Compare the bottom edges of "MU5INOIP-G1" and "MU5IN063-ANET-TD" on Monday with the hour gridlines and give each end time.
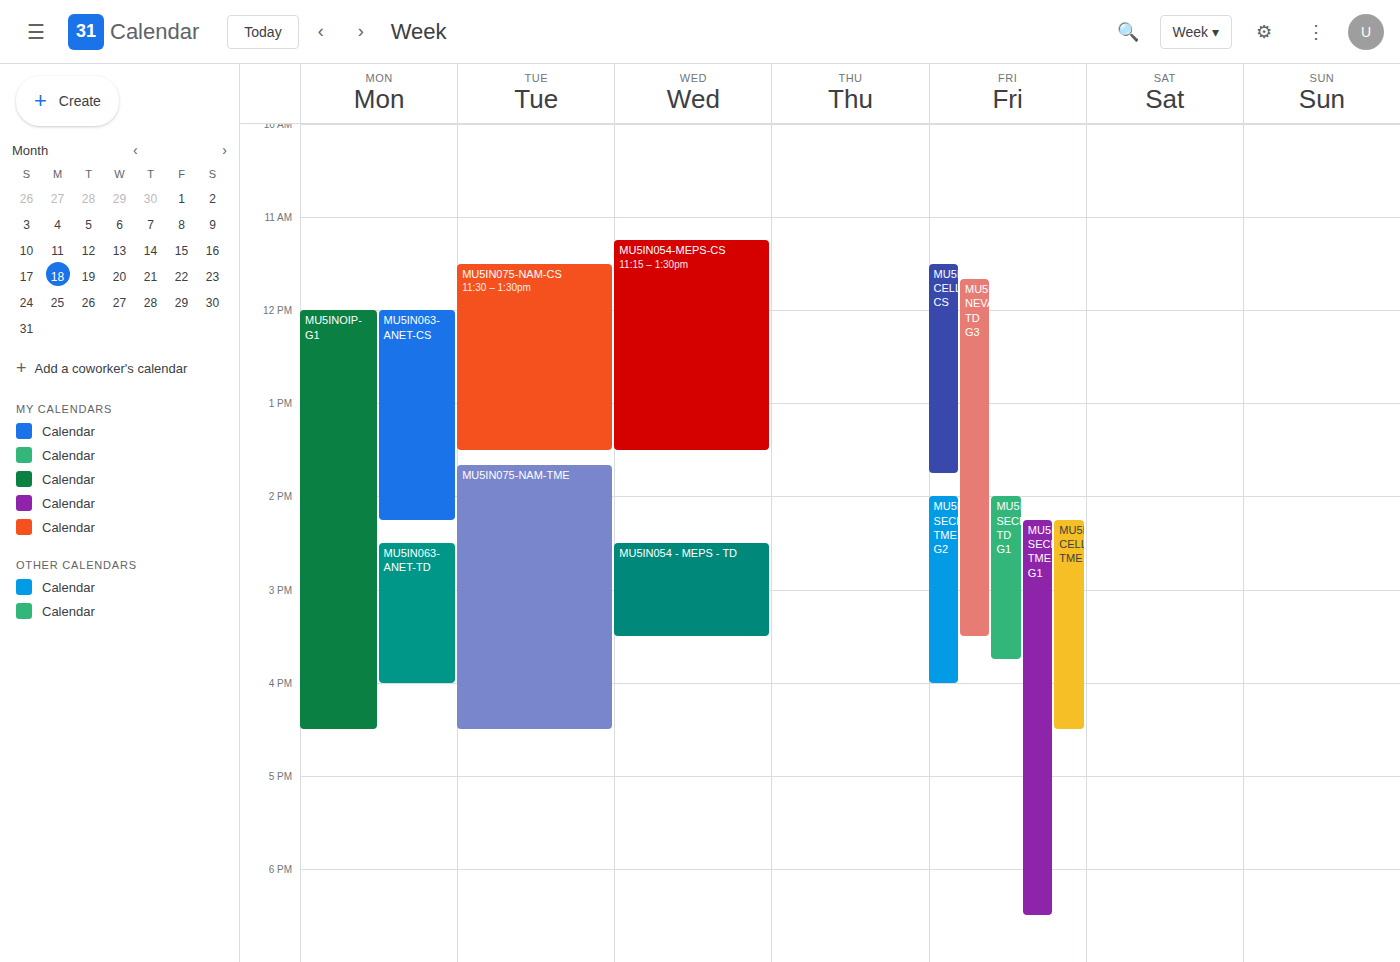
"MU5INOIP-G1": 4:30 PM, halfway between the 4 PM and 5 PM lines. "MU5IN063-ANET-TD": 4:00 PM, exactly on the 4 PM line.